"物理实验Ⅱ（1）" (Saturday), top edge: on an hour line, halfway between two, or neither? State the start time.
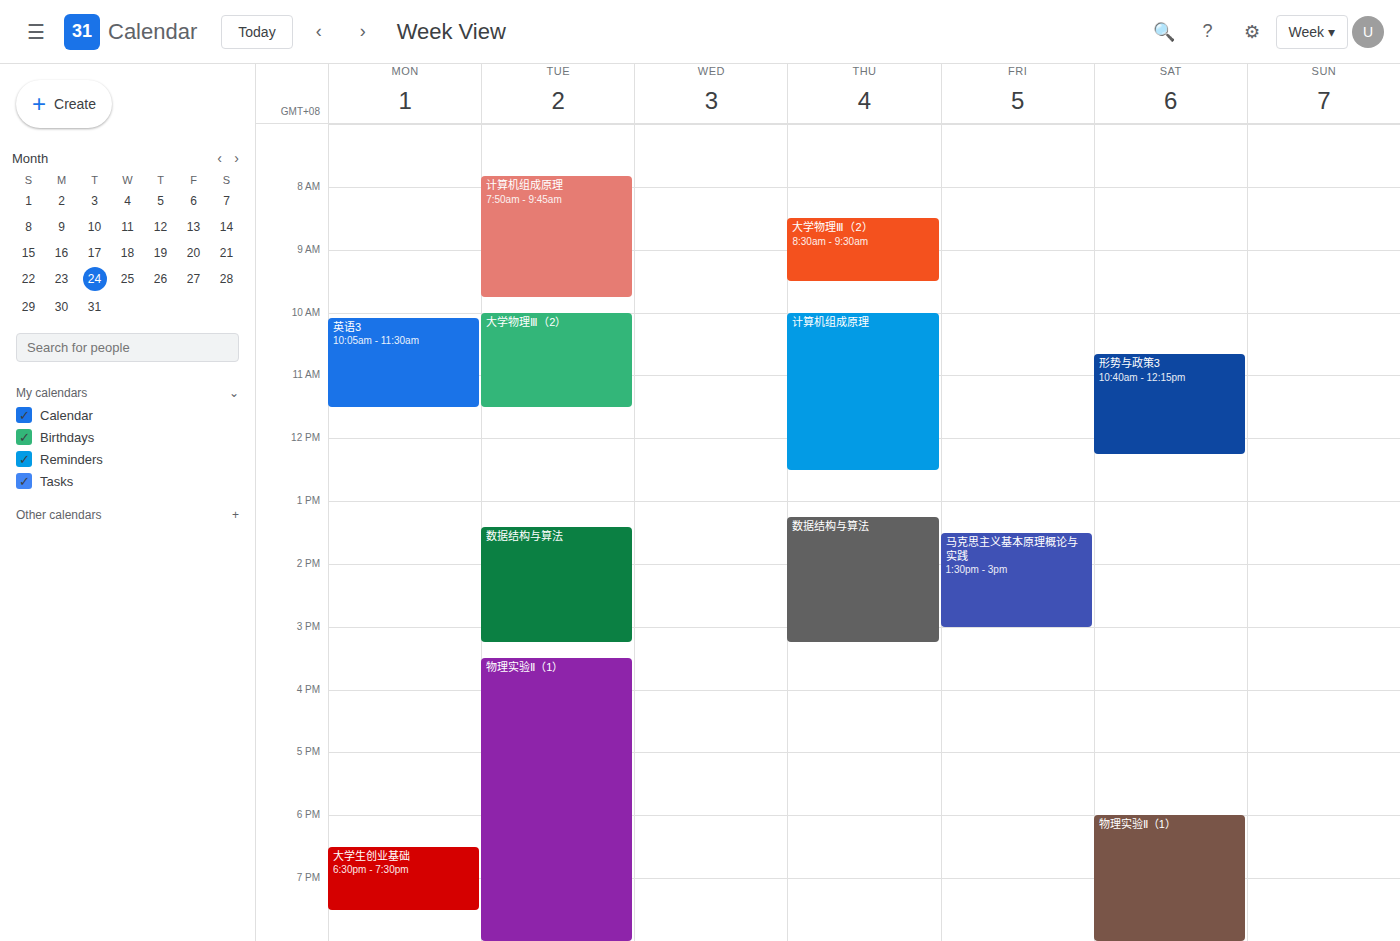
6:00 PM -- exactly on the 6 PM line.